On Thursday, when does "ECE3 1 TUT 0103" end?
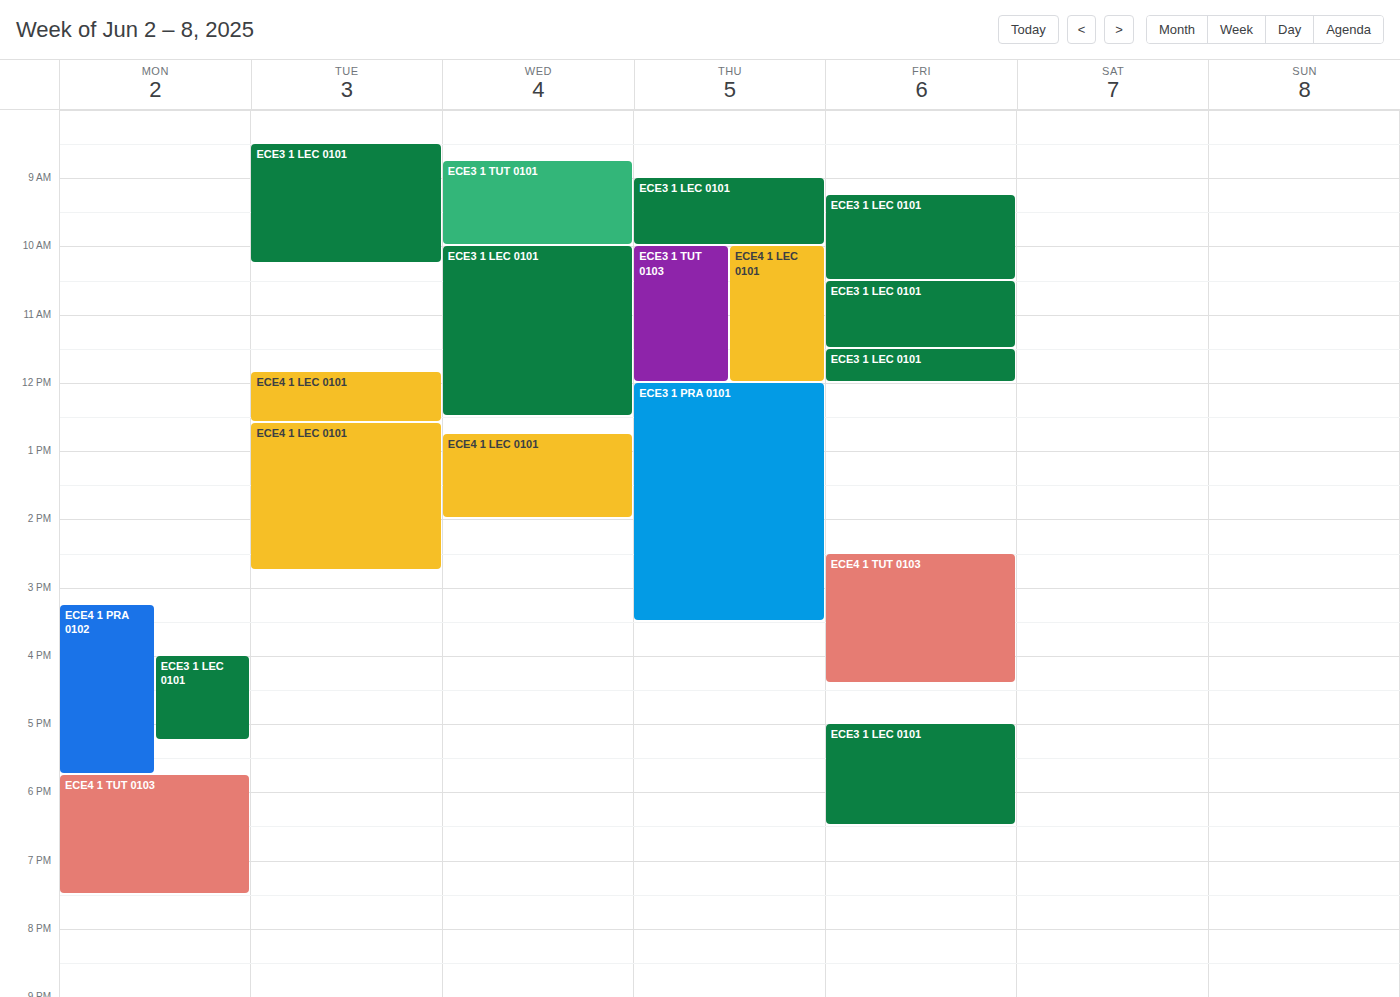
12:00